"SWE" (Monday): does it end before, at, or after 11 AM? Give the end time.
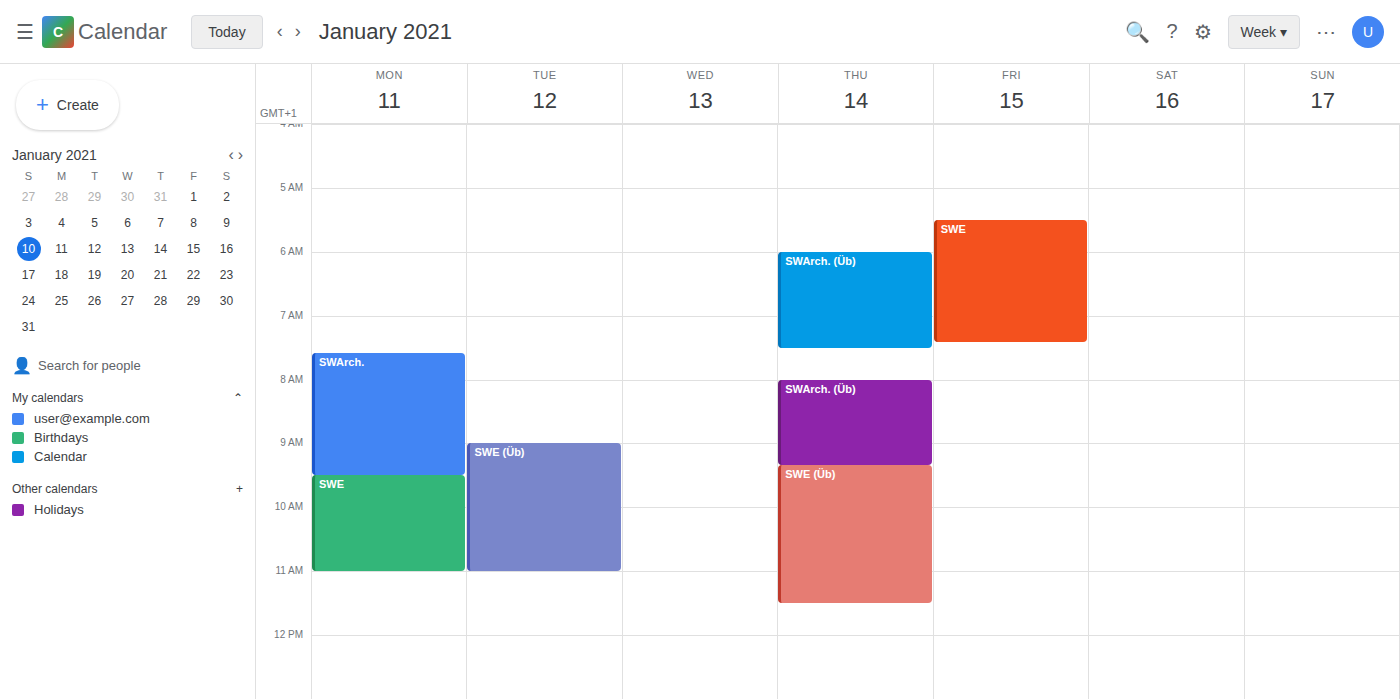
11:00 AM -- exactly at 11 AM, on the 11 AM line.